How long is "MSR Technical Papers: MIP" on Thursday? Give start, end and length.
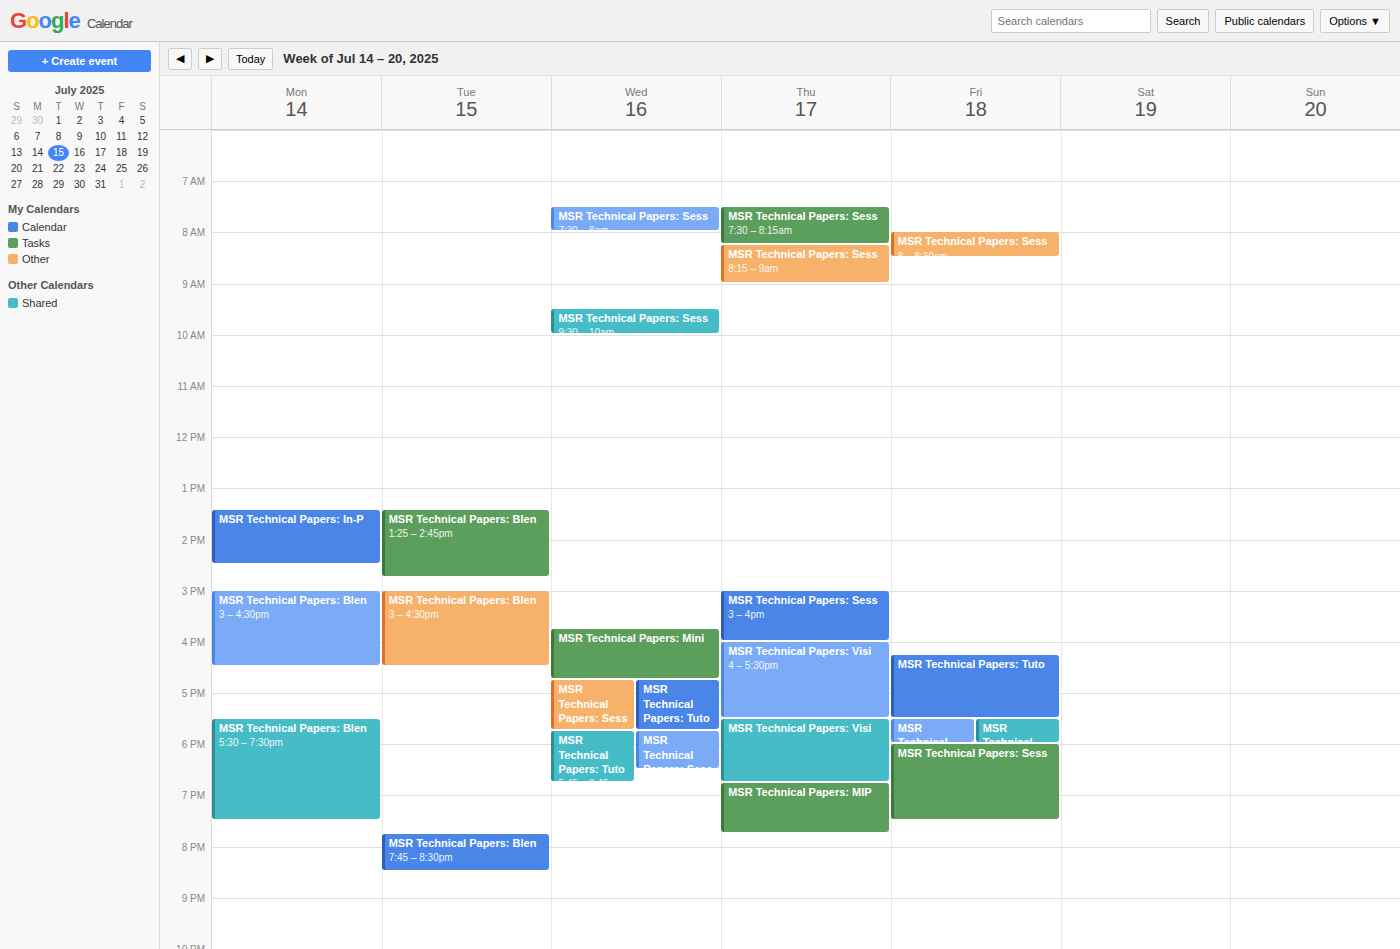
6:45 PM to 7:45 PM, 1 hour